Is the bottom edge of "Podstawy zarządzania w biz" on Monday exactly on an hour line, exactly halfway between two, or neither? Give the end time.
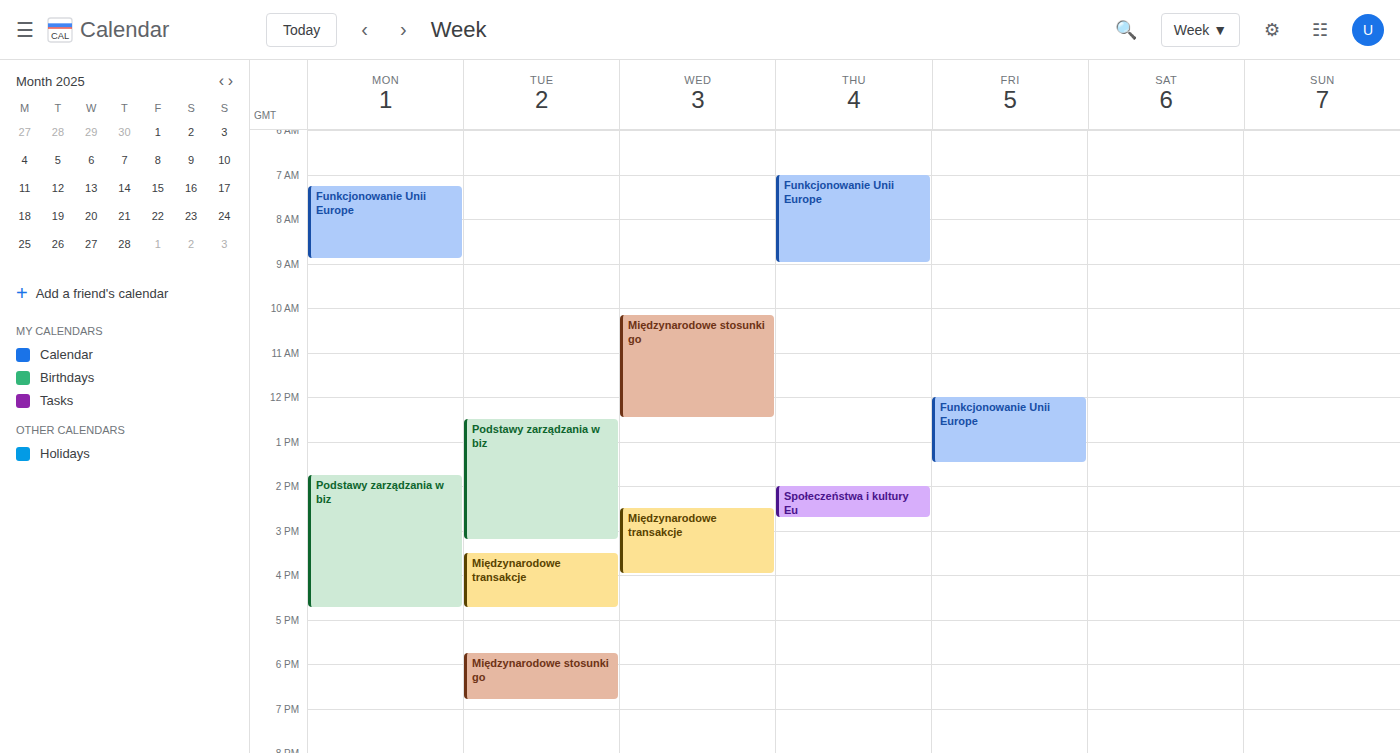
4:45 PM -- neither: three quarters of the way from the 4 PM line to the 5 PM line.